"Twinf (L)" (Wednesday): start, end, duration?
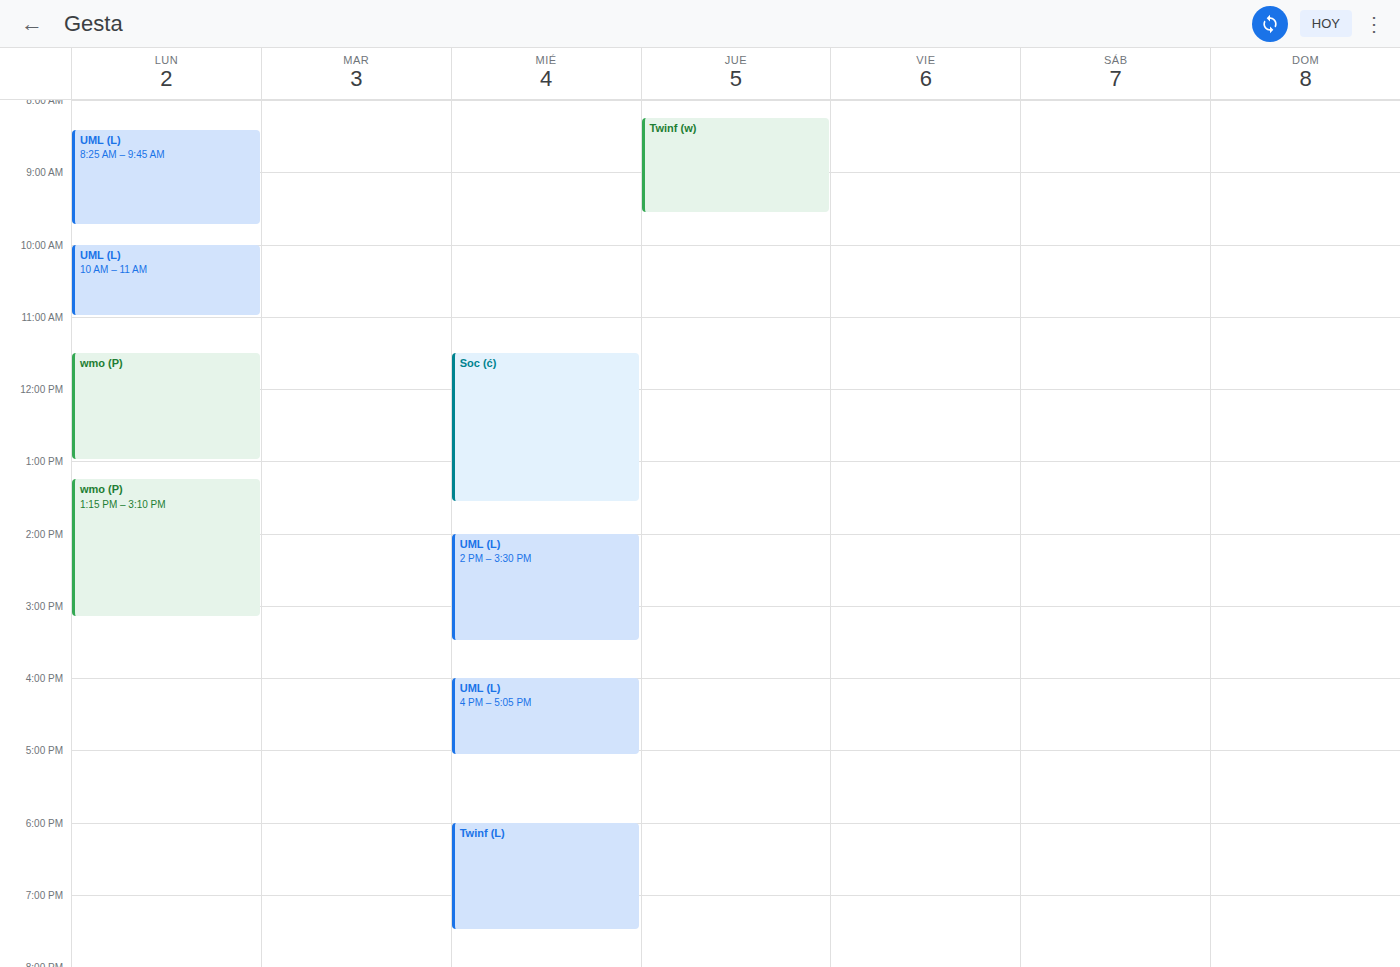
6:00 PM to 7:30 PM, 1 hour 30 minutes